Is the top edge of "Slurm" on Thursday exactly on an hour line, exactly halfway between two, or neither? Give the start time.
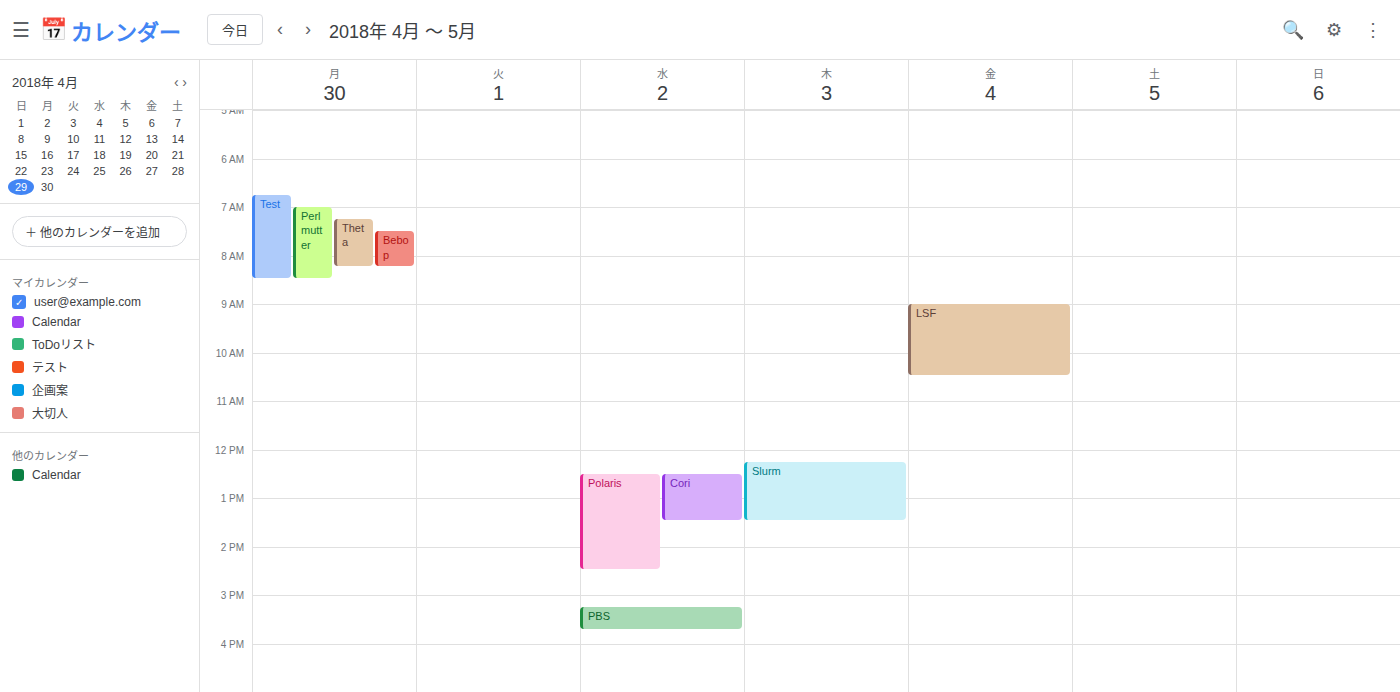
12:15 PM -- neither: a quarter of the way from the 12 PM line to the 1 PM line.